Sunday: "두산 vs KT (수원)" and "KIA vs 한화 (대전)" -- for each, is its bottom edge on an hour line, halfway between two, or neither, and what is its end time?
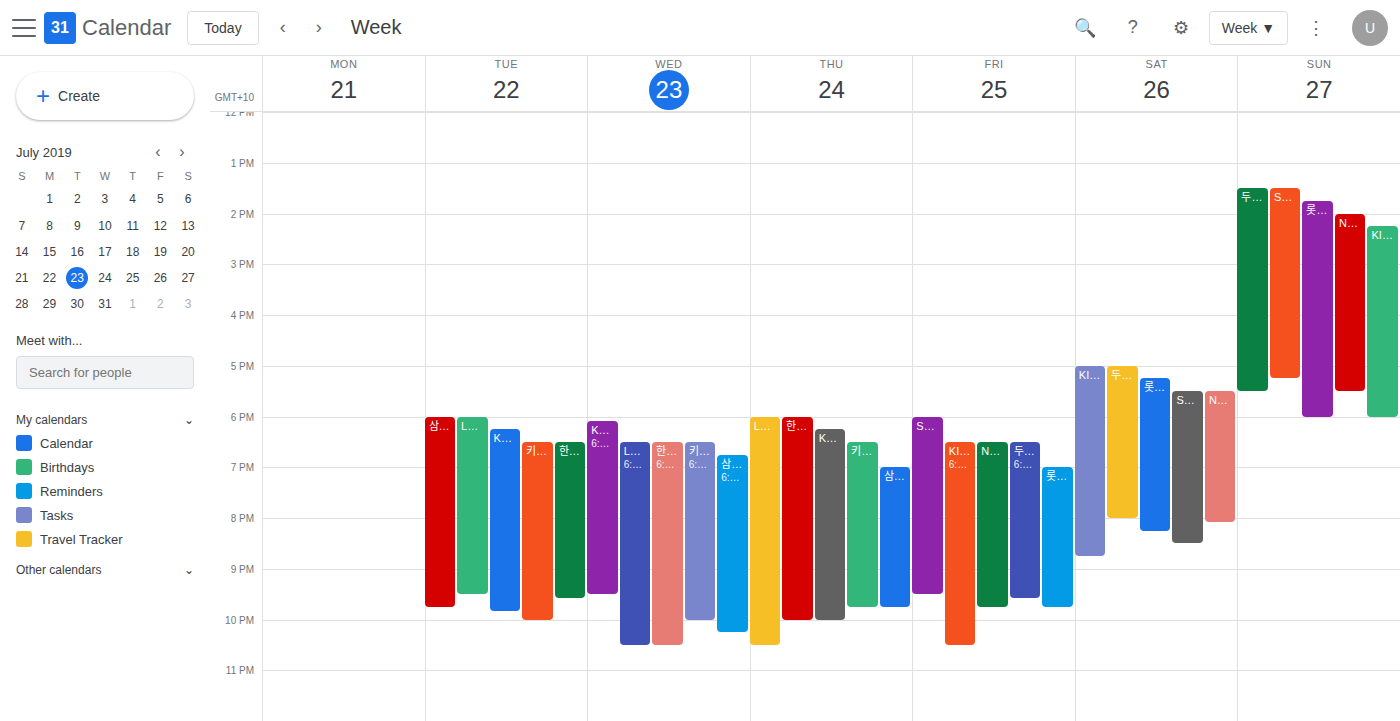
"두산 vs KT (수원)": 5:30 PM, halfway between the 5 PM and 6 PM lines. "KIA vs 한화 (대전)": 6:00 PM, exactly on the 6 PM line.